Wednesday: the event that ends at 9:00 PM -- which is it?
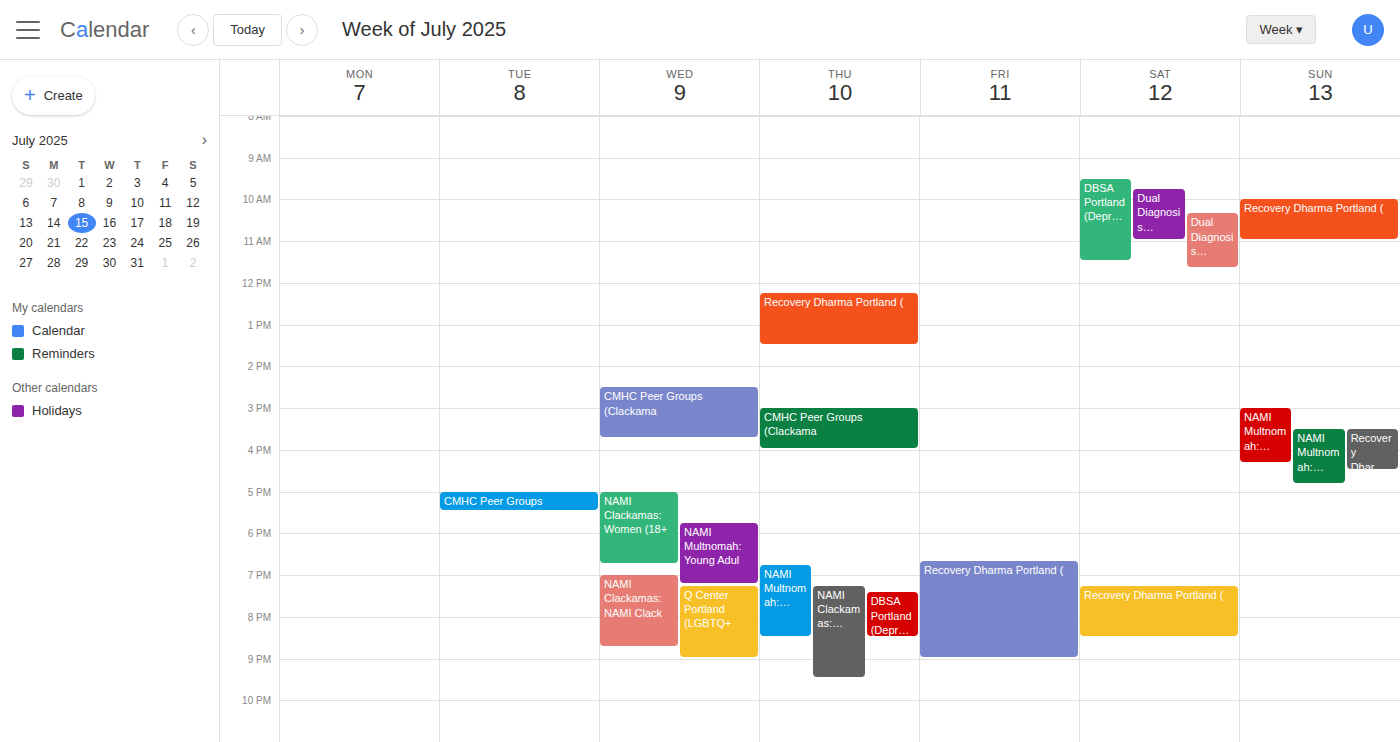
"Q Center Portland (LGBTQ+"